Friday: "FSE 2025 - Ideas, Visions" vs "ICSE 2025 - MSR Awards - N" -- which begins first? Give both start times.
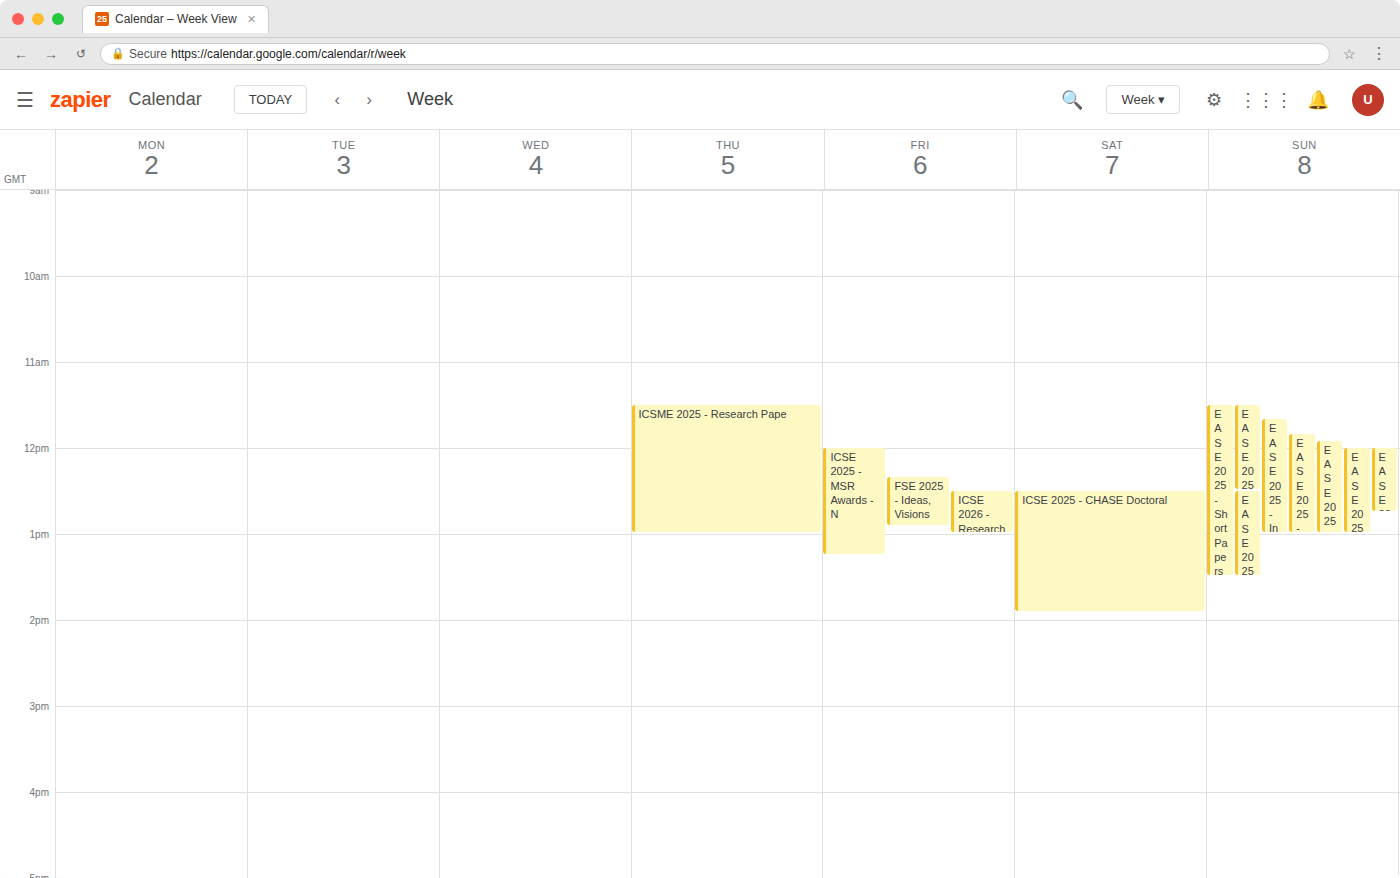
"ICSE 2025 - MSR Awards - N" 12:00 PM; "FSE 2025 - Ideas, Visions" 12:20 PM.